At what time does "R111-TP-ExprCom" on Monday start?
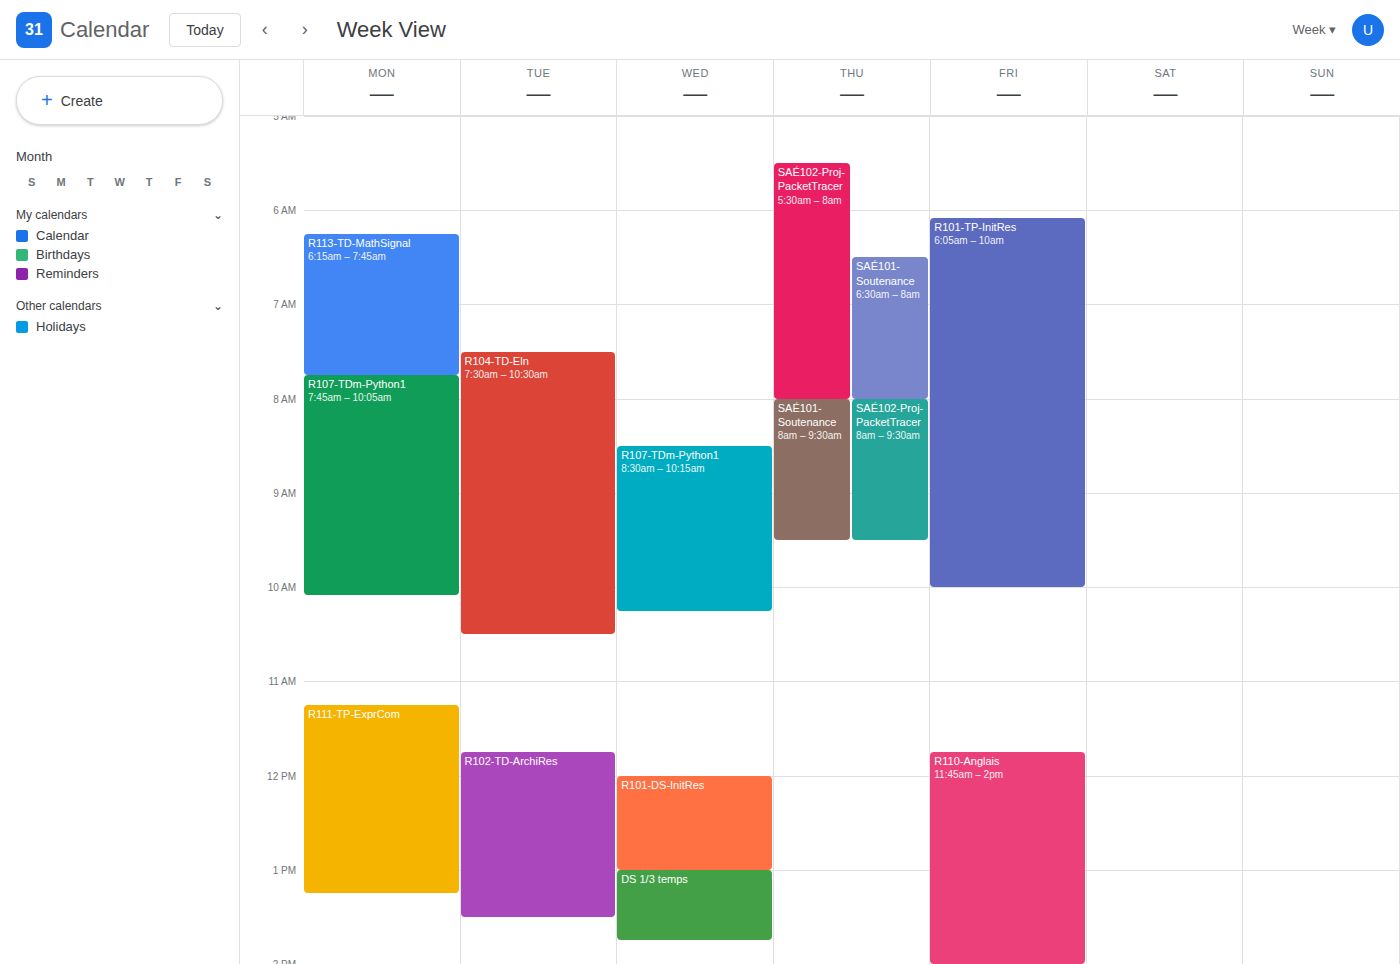
11:15